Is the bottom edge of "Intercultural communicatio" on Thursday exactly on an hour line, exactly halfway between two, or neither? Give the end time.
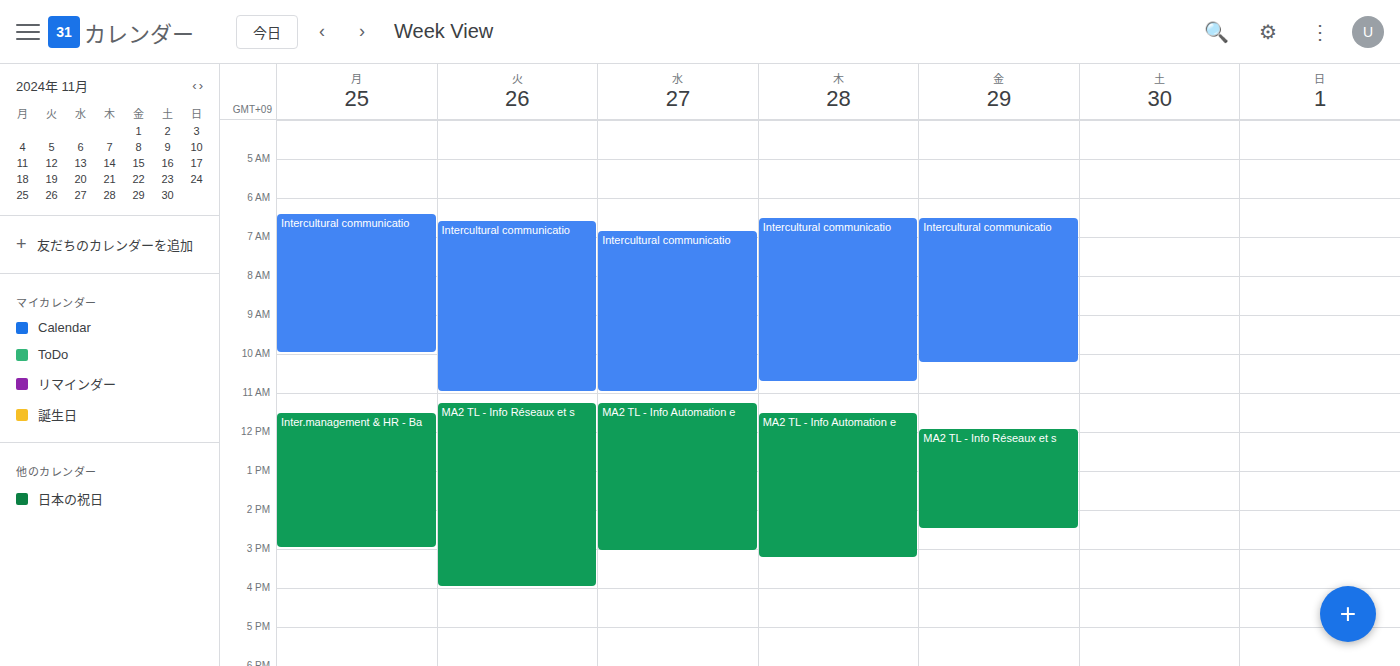
10:45 AM -- neither: three quarters of the way from the 10 AM line to the 11 AM line.